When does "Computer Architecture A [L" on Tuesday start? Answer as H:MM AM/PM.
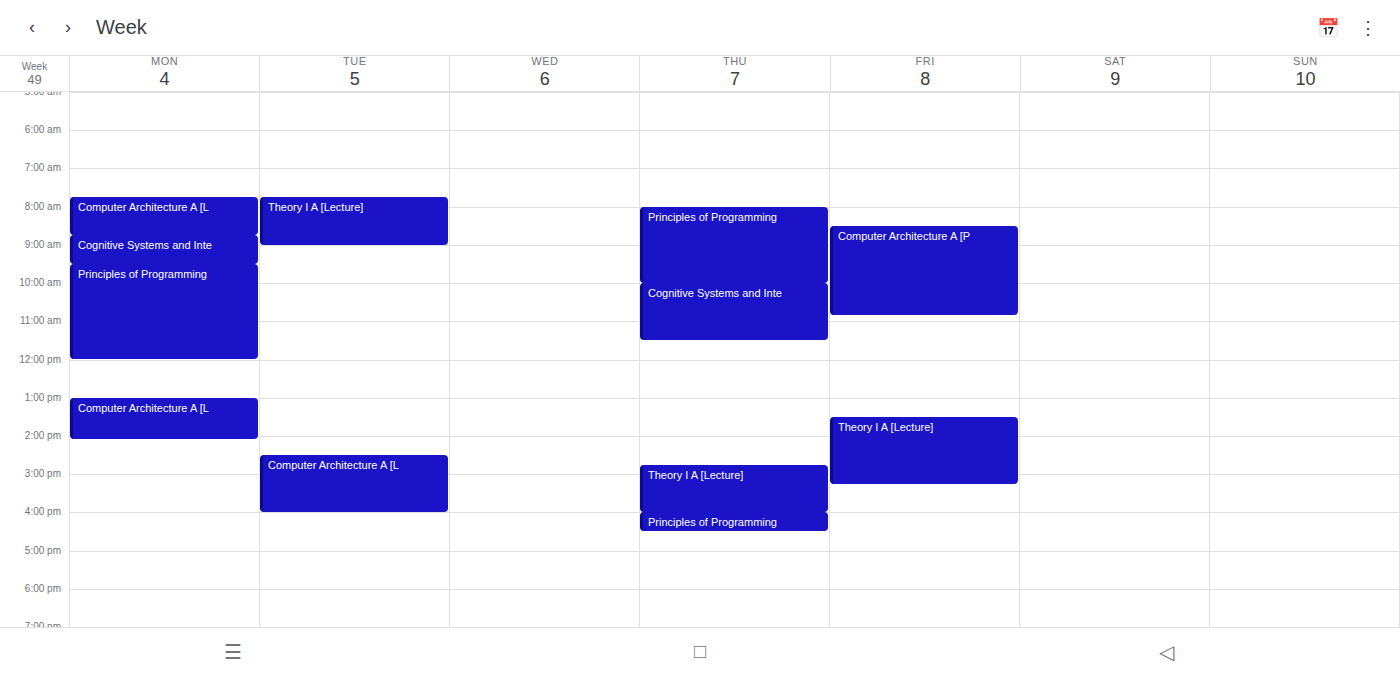
2:30 PM